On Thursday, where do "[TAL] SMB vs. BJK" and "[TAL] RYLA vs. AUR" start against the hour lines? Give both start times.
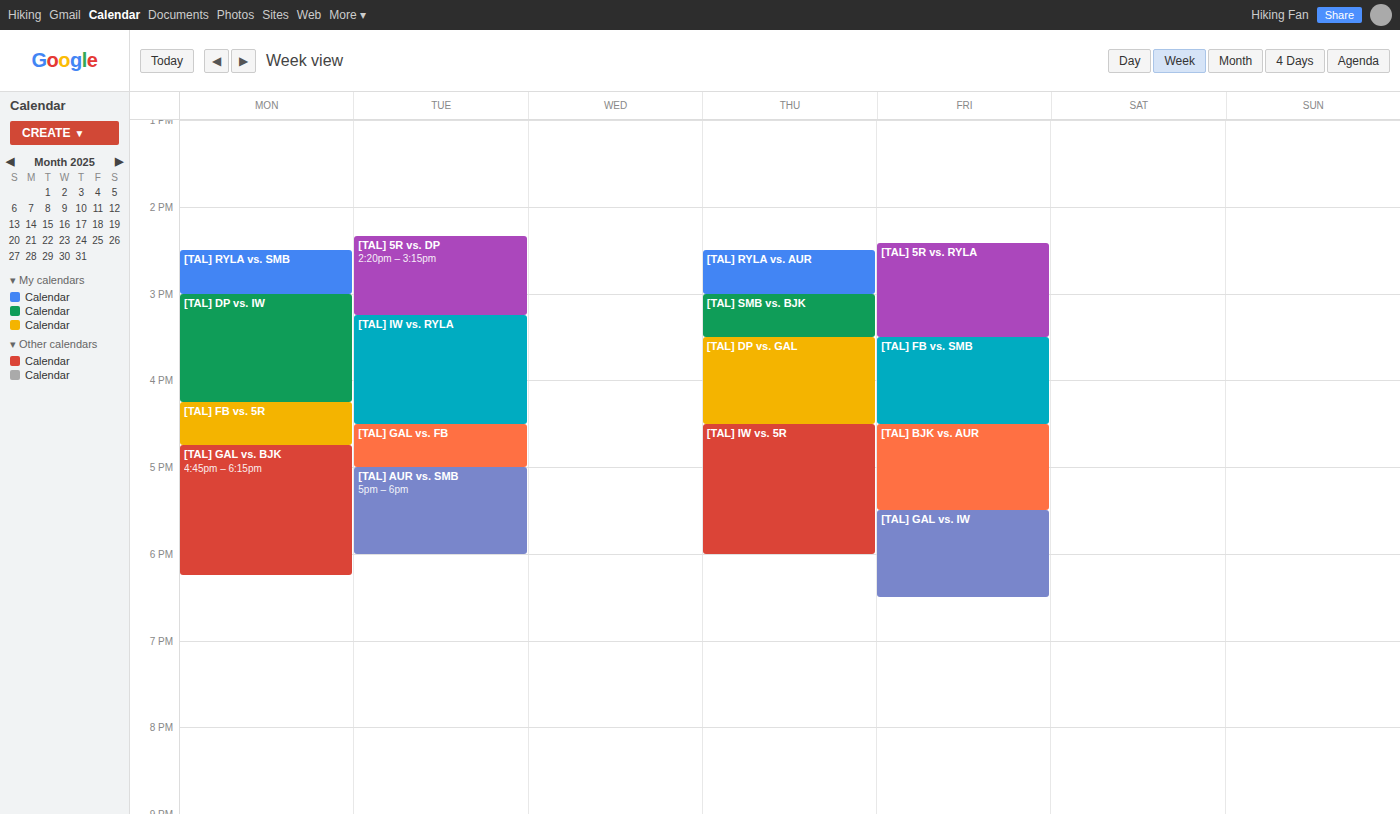
"[TAL] SMB vs. BJK": 3:00 PM, exactly on the 3 PM line. "[TAL] RYLA vs. AUR": 2:30 PM, halfway between the 2 PM and 3 PM lines.